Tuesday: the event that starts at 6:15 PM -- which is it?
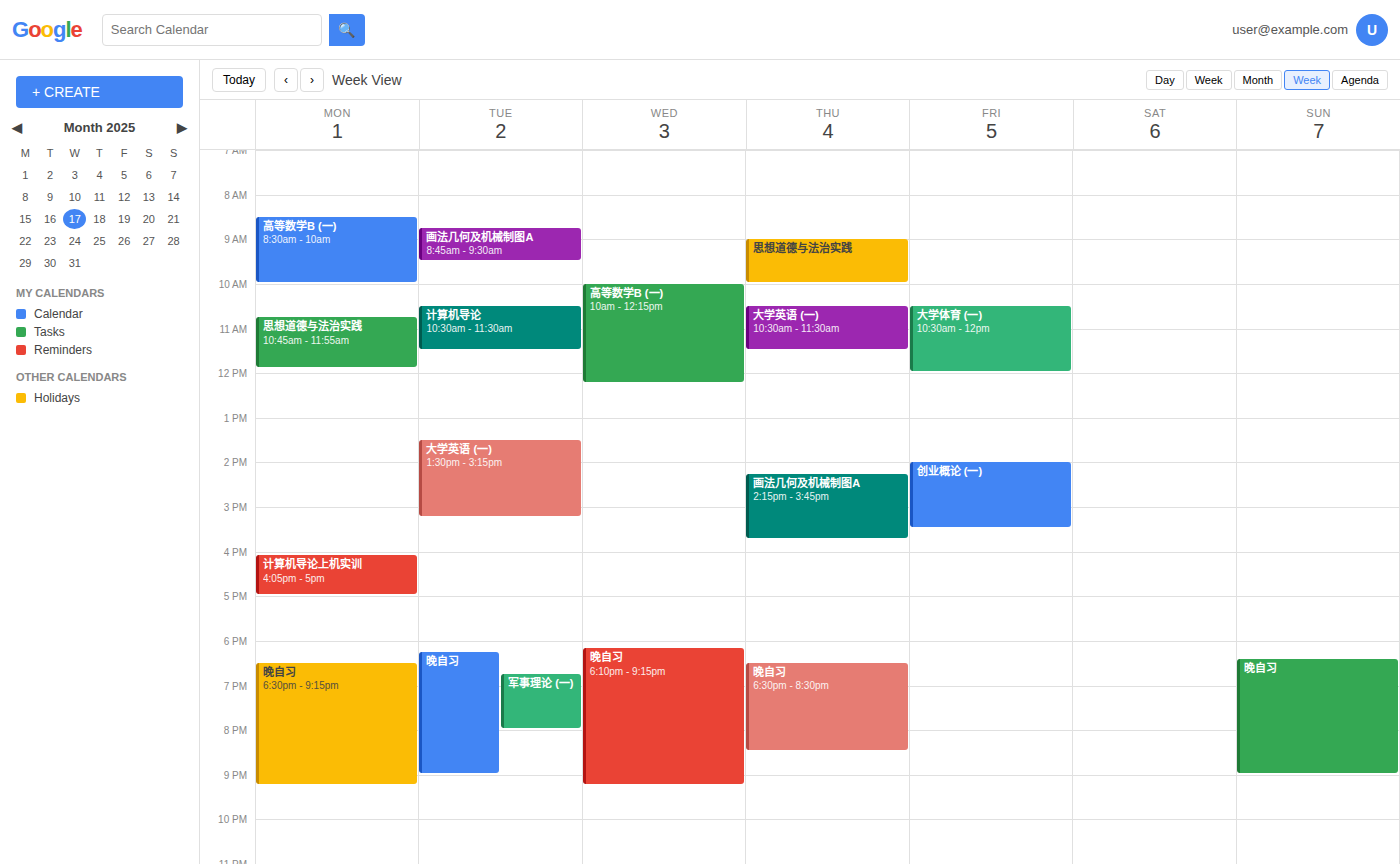
"晚自习"